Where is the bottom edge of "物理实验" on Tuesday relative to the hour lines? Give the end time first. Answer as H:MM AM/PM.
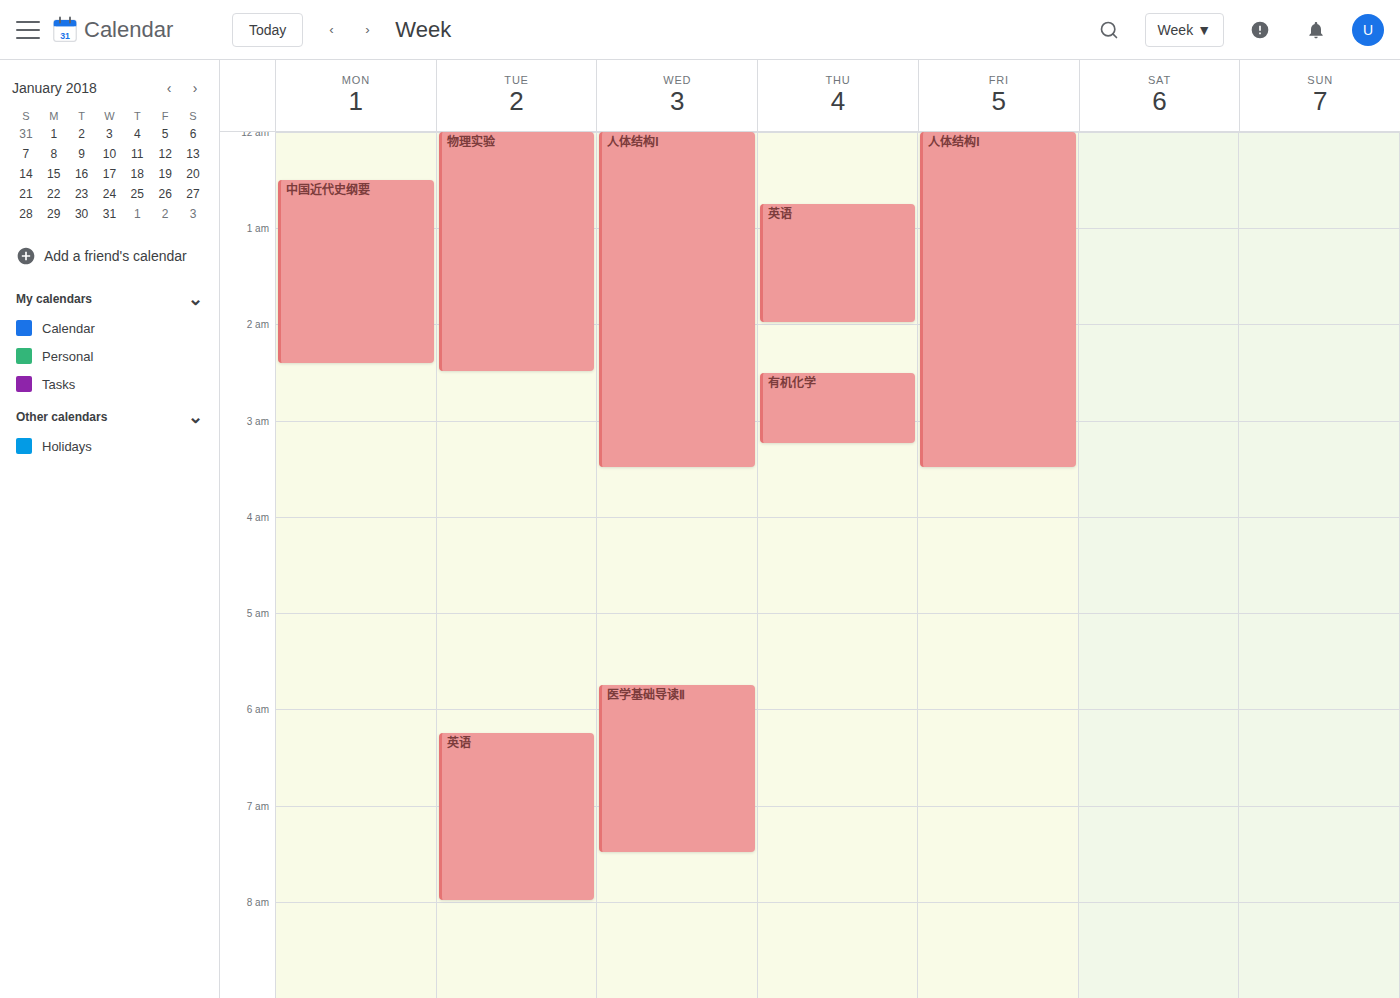
2:30 AM -- halfway between the 2 AM and 3 AM lines.